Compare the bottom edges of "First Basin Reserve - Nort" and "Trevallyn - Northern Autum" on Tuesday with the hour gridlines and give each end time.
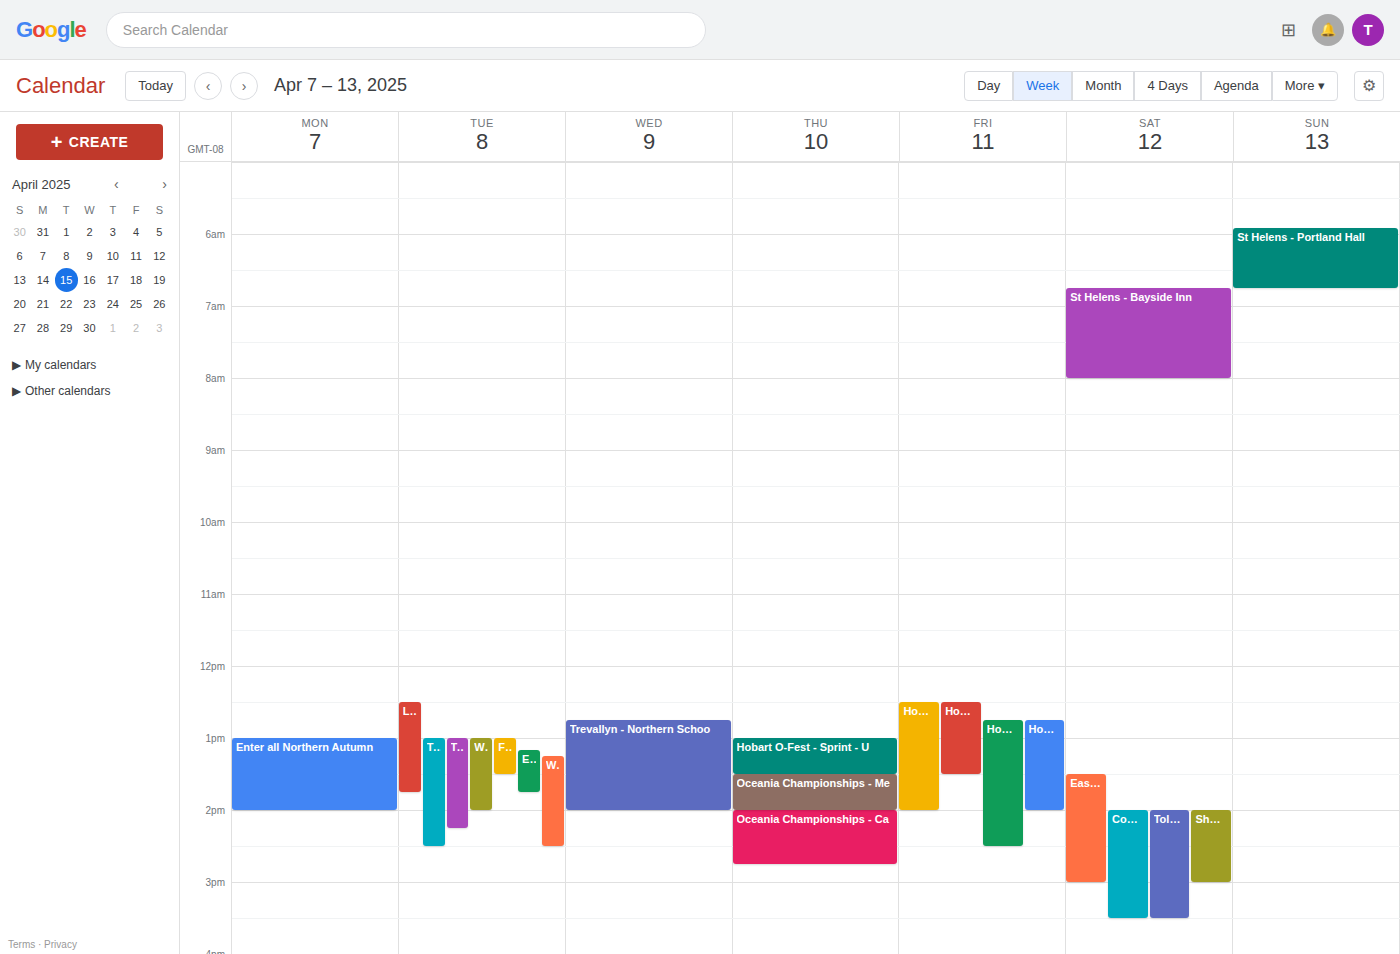
"First Basin Reserve - Nort": 13:30, halfway between the 13:00 and 14:00 lines. "Trevallyn - Northern Autum": 14:30, halfway between the 14:00 and 15:00 lines.